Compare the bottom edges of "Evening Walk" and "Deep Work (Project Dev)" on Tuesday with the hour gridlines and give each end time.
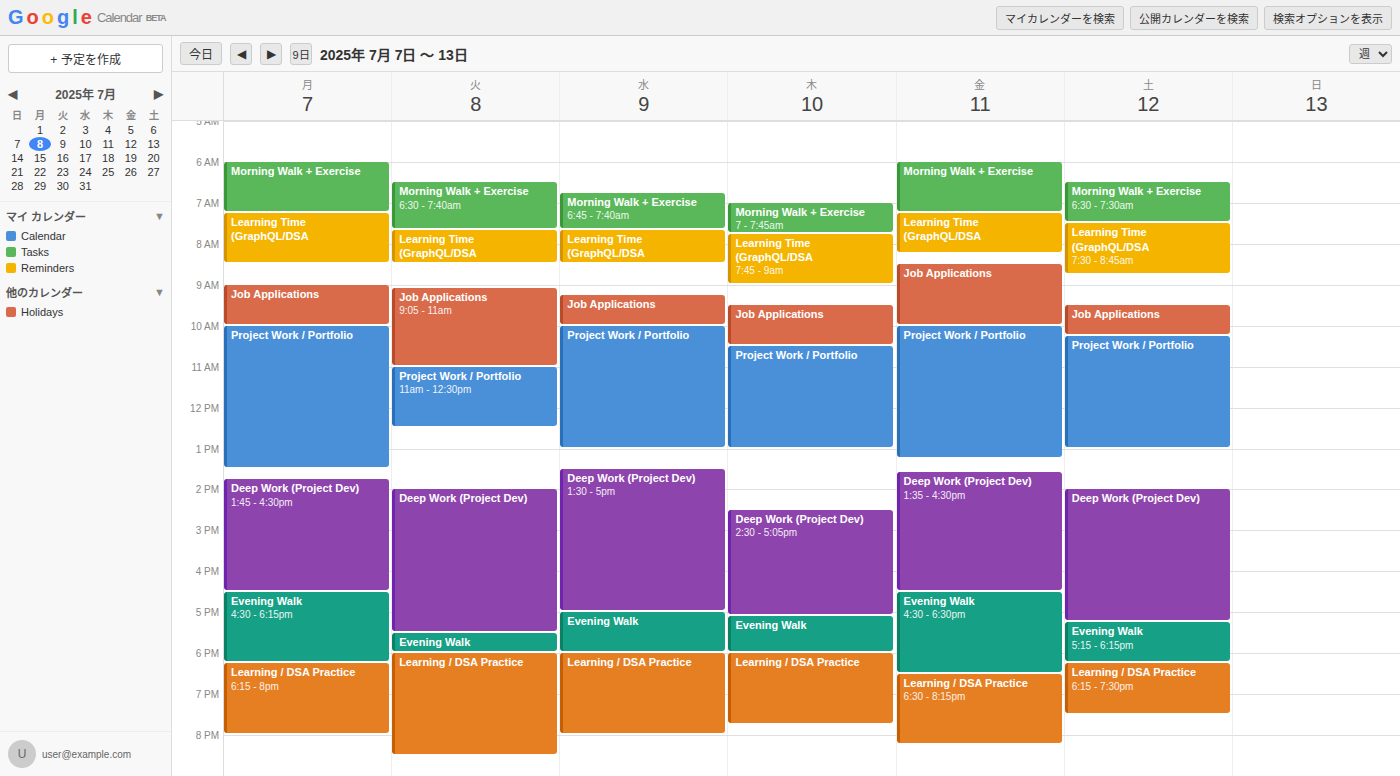
"Evening Walk": 6:00 PM, exactly on the 6 PM line. "Deep Work (Project Dev)": 5:30 PM, halfway between the 5 PM and 6 PM lines.